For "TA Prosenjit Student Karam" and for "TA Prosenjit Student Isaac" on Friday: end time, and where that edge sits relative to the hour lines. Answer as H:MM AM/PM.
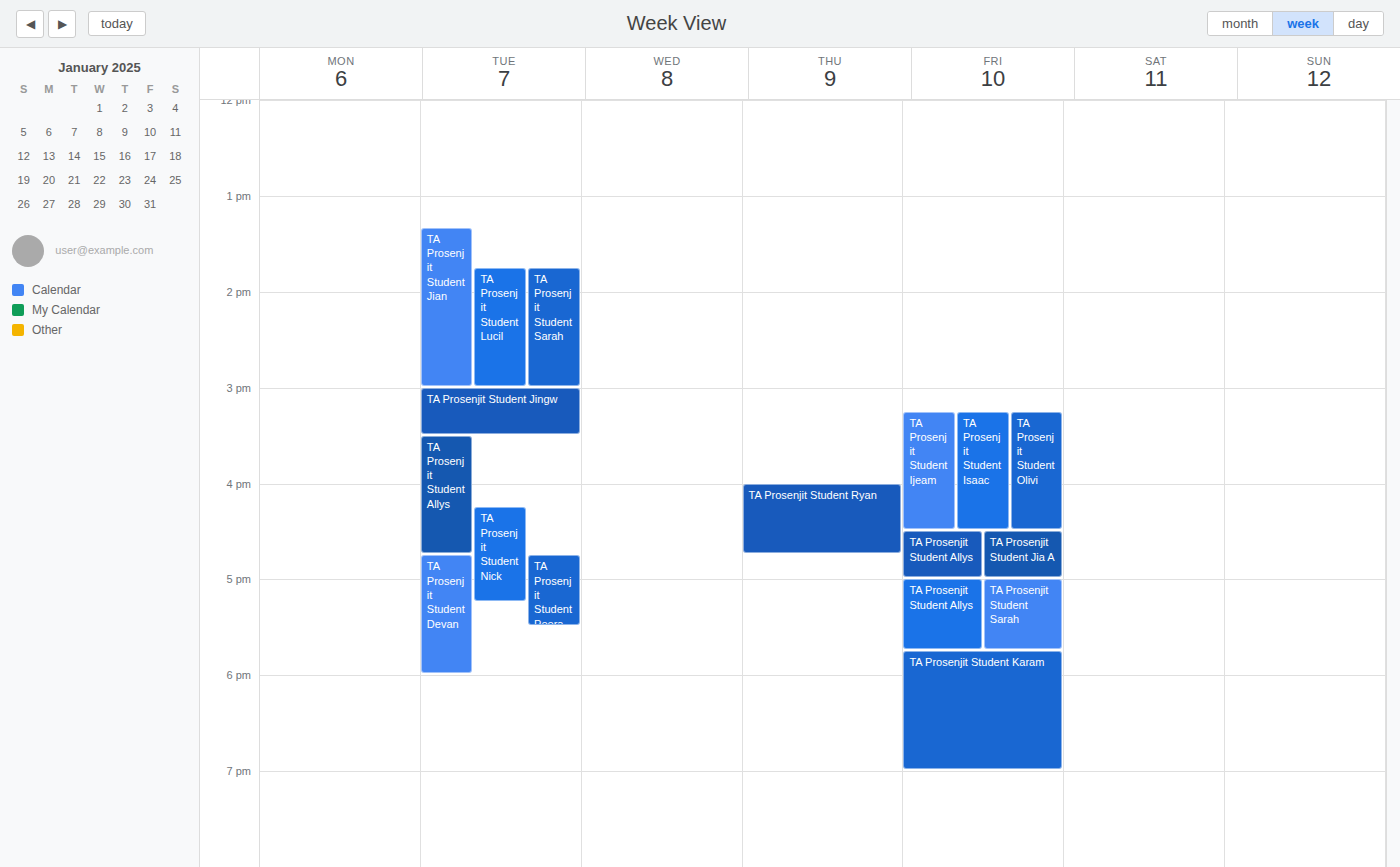
"TA Prosenjit Student Karam": 7:00 PM, exactly on the 7 PM line. "TA Prosenjit Student Isaac": 4:30 PM, halfway between the 4 PM and 5 PM lines.